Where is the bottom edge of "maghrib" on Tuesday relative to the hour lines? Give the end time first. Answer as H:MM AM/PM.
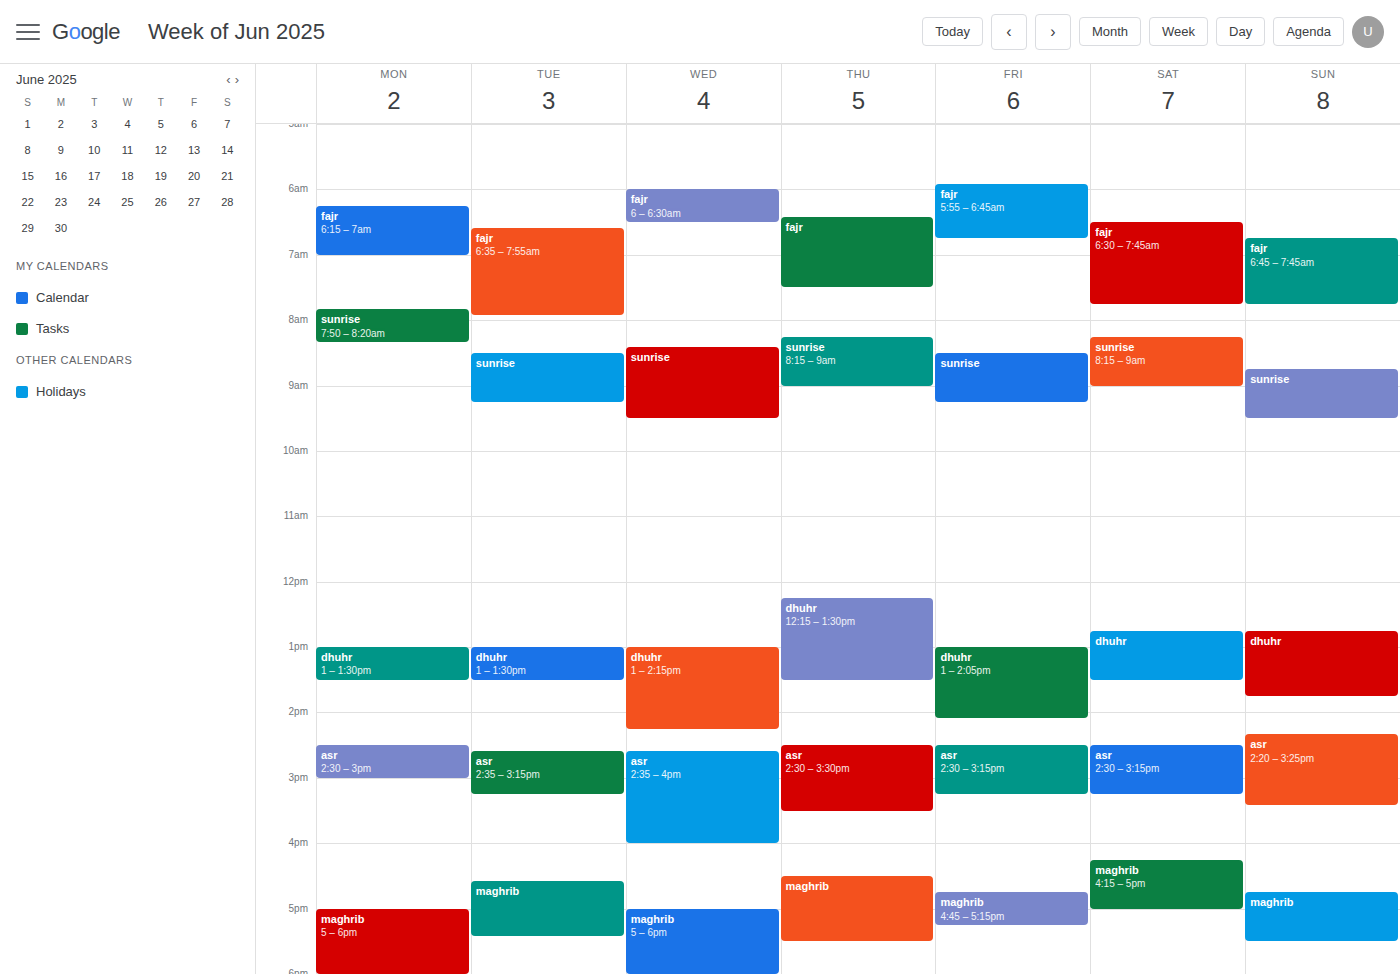
5:25 PM -- neither: 25 minutes below the 5 PM line and 35 minutes above the 6 PM line.